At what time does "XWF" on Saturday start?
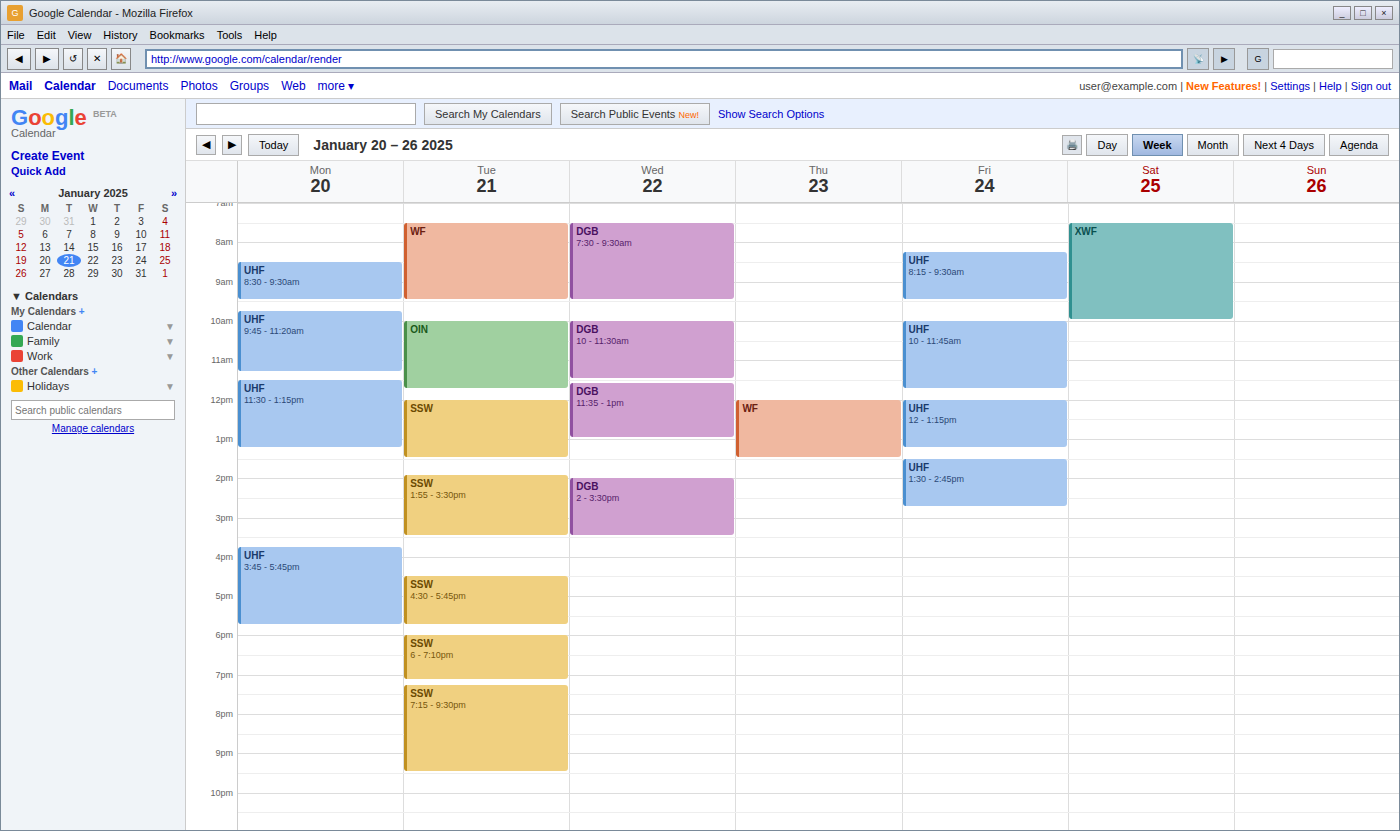
7:30 AM